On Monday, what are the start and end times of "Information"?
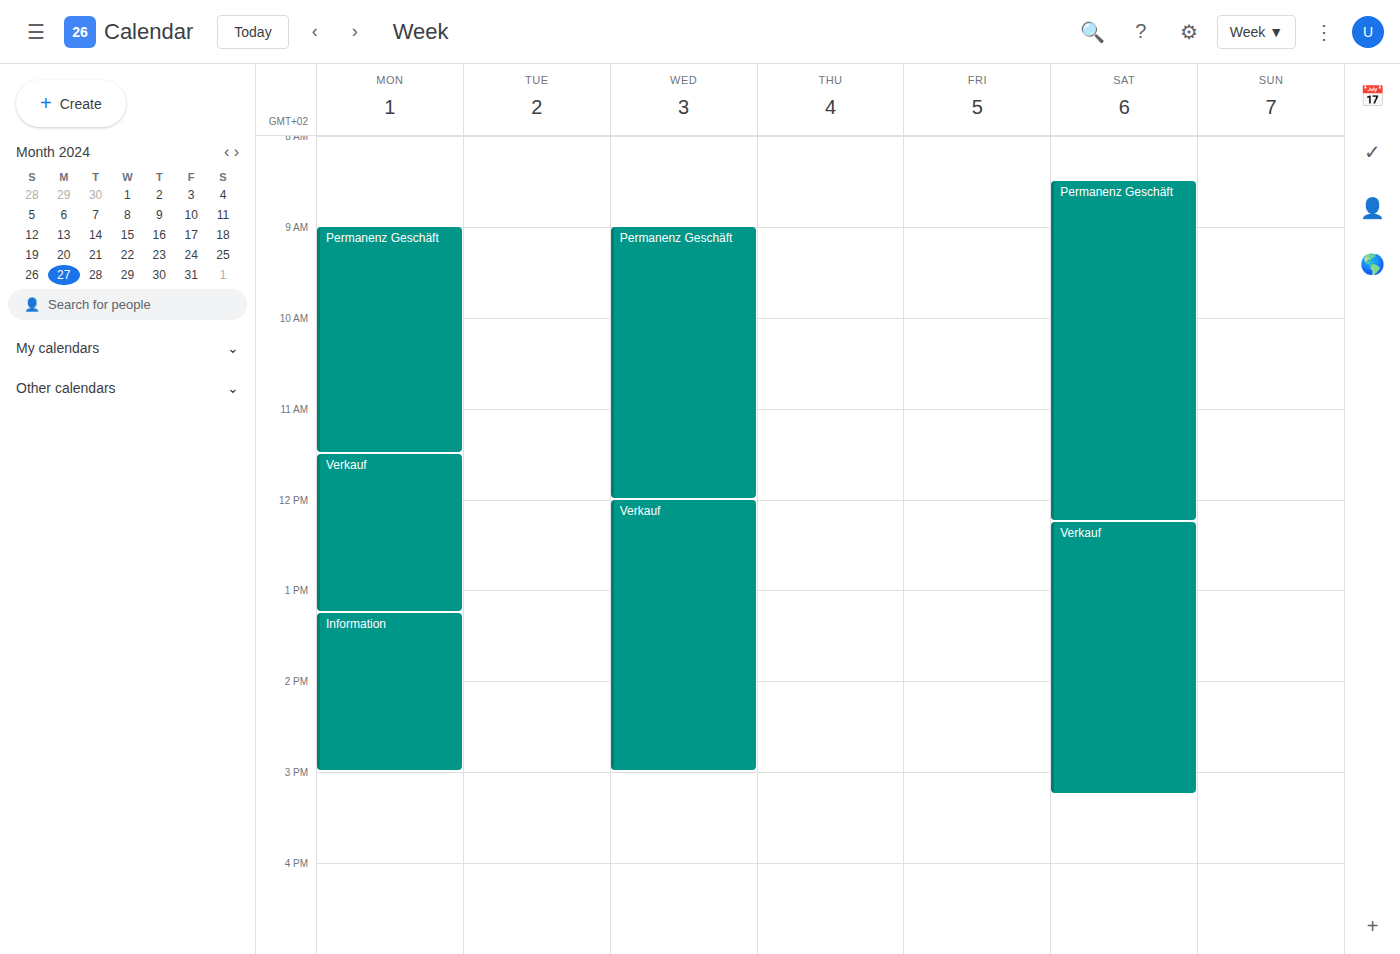
1:15 PM to 3:00 PM